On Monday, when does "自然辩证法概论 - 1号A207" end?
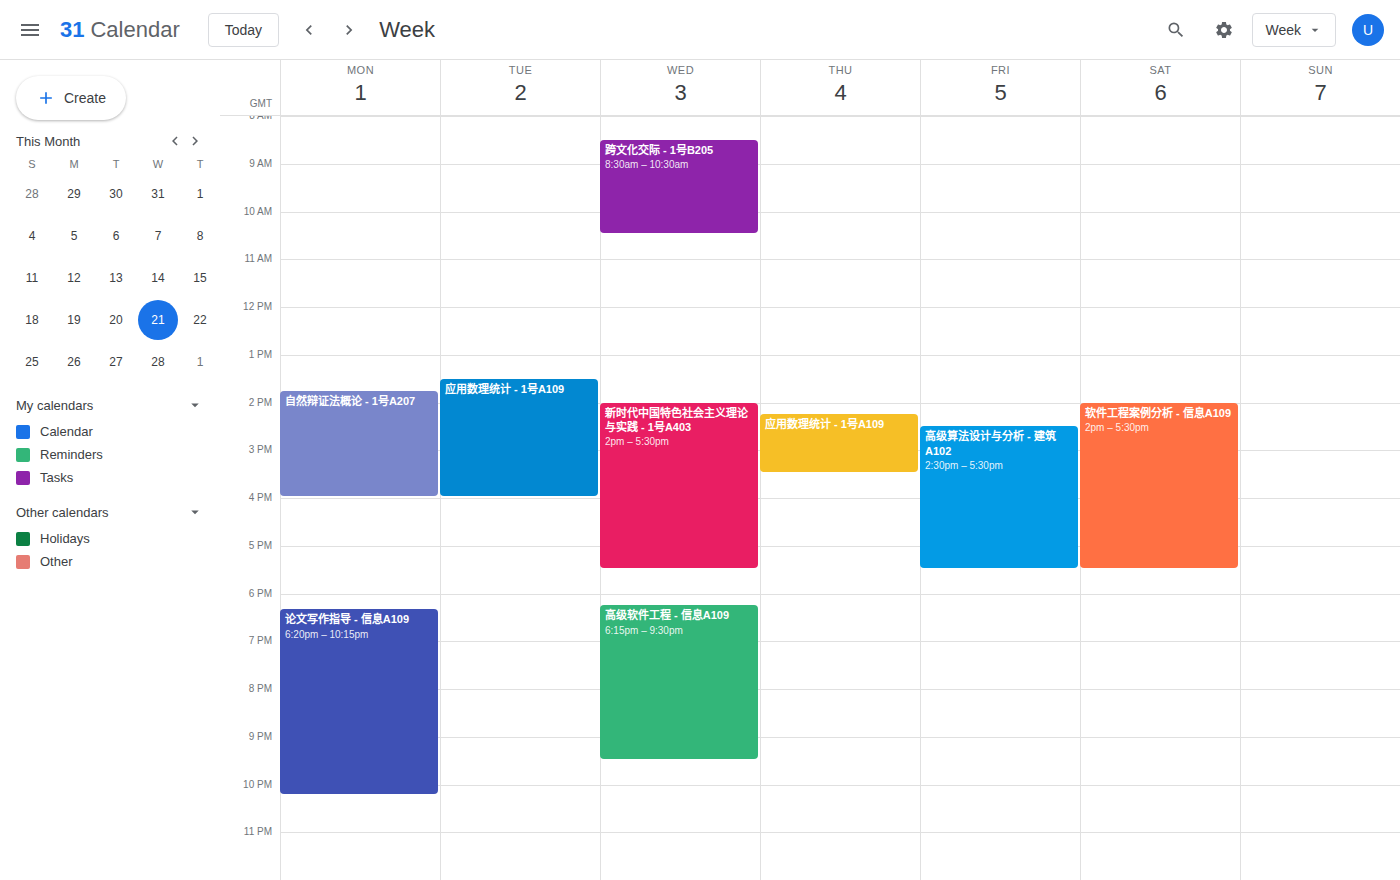
4:00 PM